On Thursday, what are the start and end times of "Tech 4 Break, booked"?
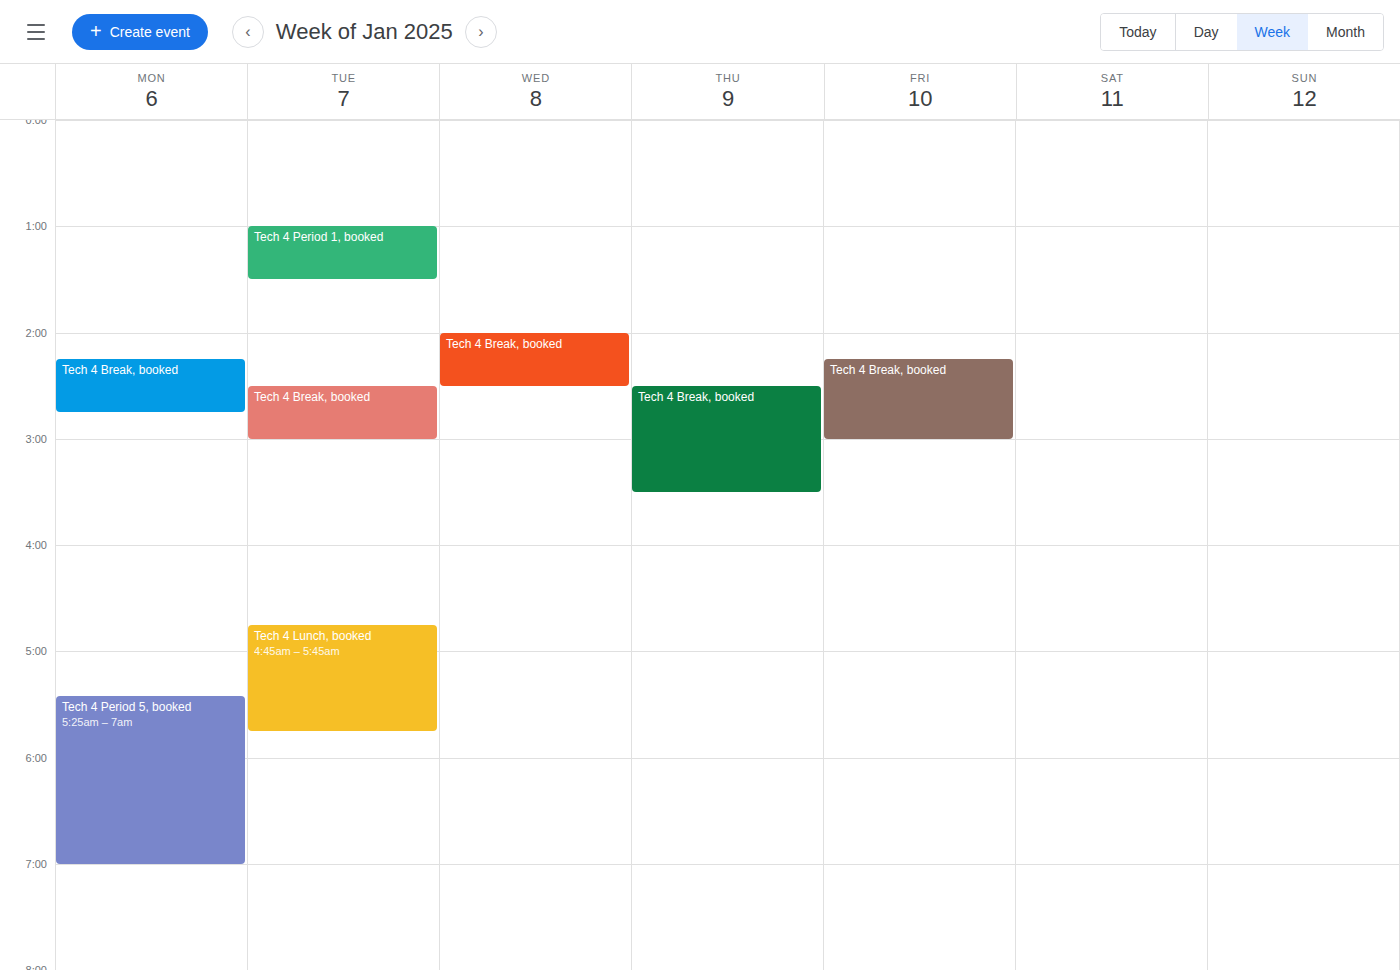
2:30 AM to 3:30 AM